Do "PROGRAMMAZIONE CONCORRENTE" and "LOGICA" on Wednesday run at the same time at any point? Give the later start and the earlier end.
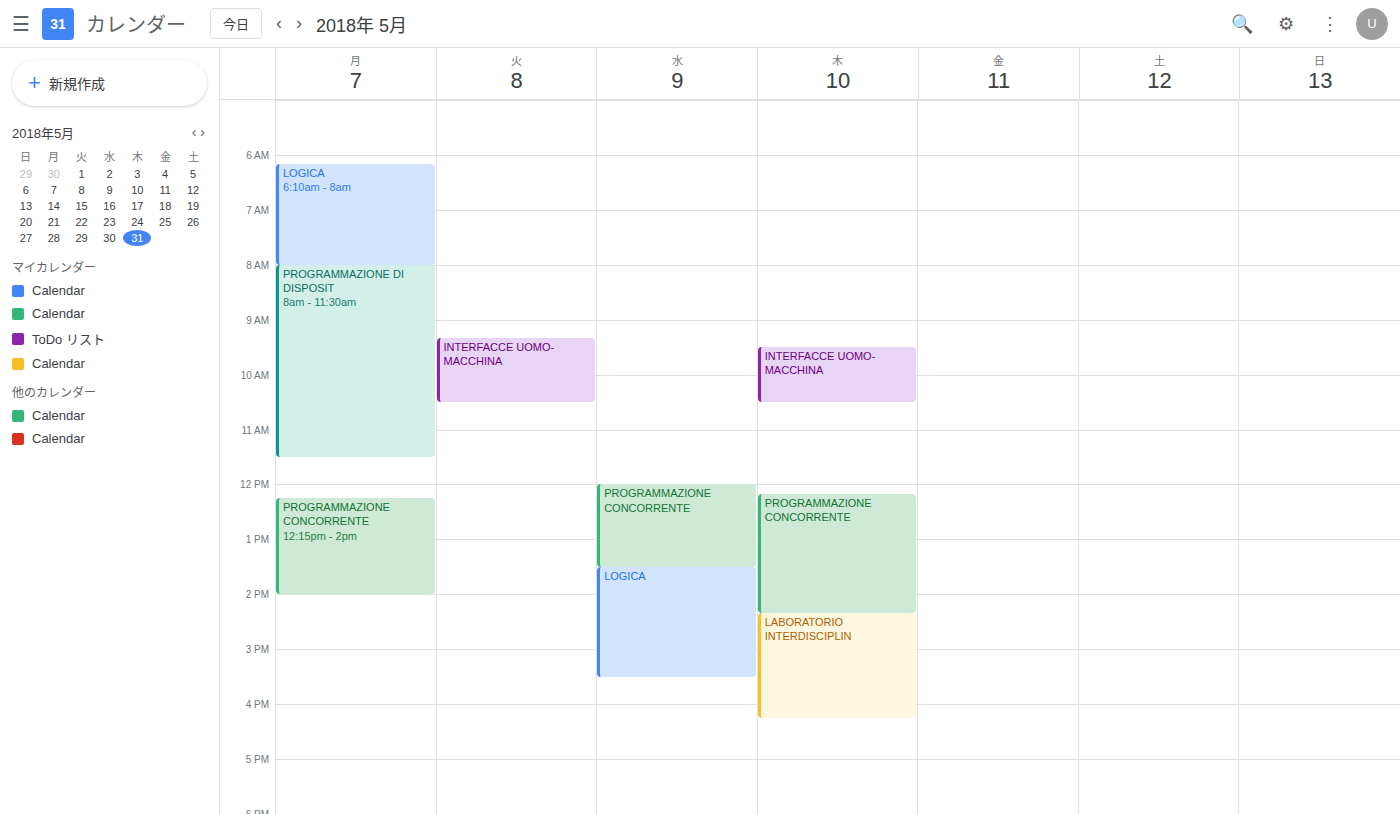
"PROGRAMMAZIONE CONCORRENTE" ends at 1:30 PM, exactly when "LOGICA" starts -- they touch but do not overlap.